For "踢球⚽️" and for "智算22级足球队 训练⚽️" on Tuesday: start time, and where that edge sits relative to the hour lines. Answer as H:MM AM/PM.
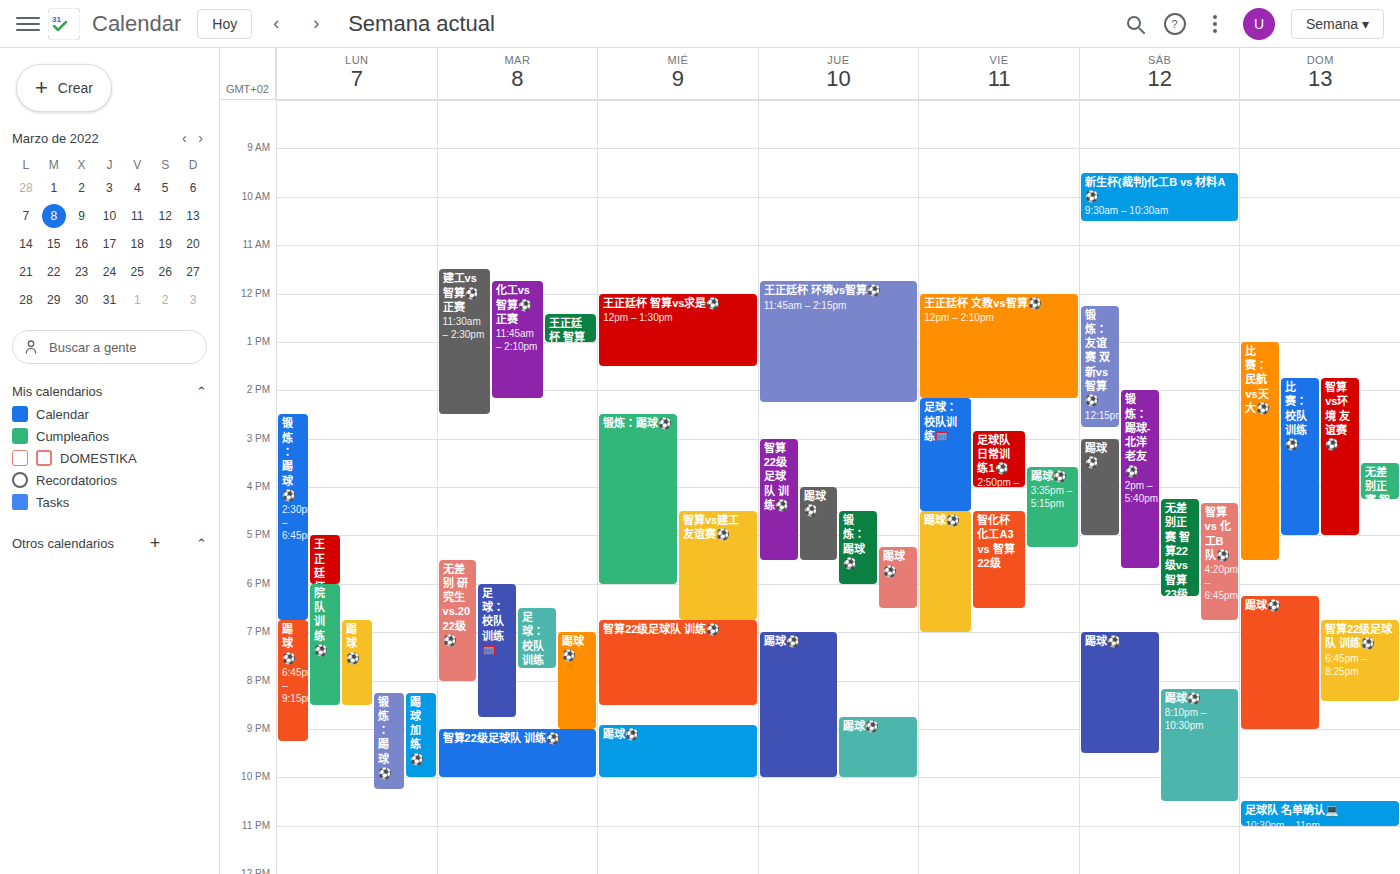
"踢球⚽️": 7:00 PM, exactly on the 7 PM line. "智算22级足球队 训练⚽️": 9:00 PM, exactly on the 9 PM line.